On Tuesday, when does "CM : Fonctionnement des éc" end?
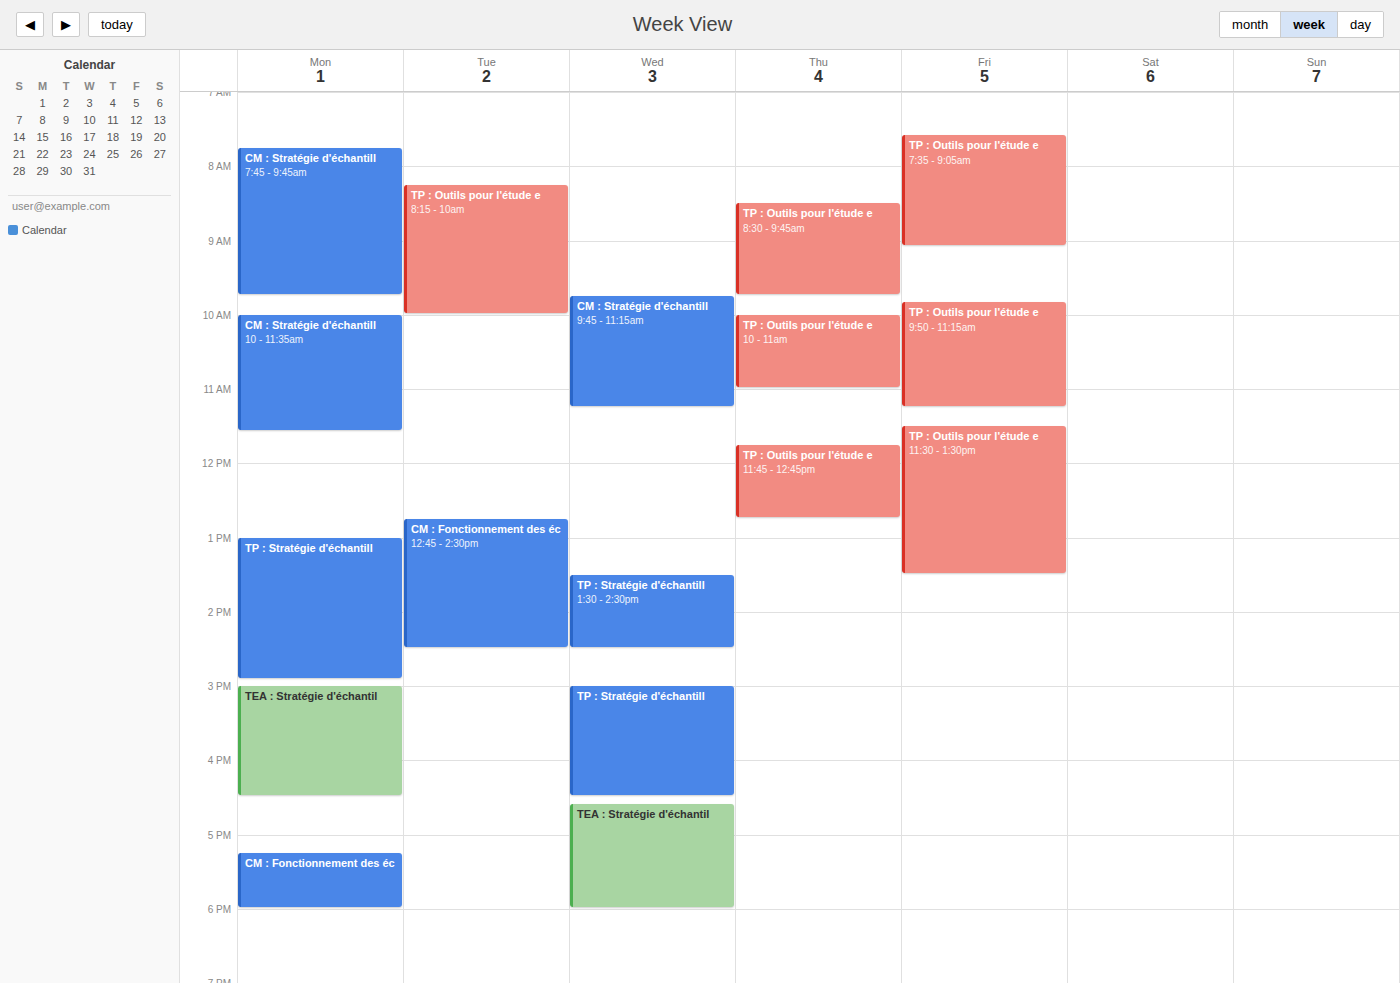
14:30